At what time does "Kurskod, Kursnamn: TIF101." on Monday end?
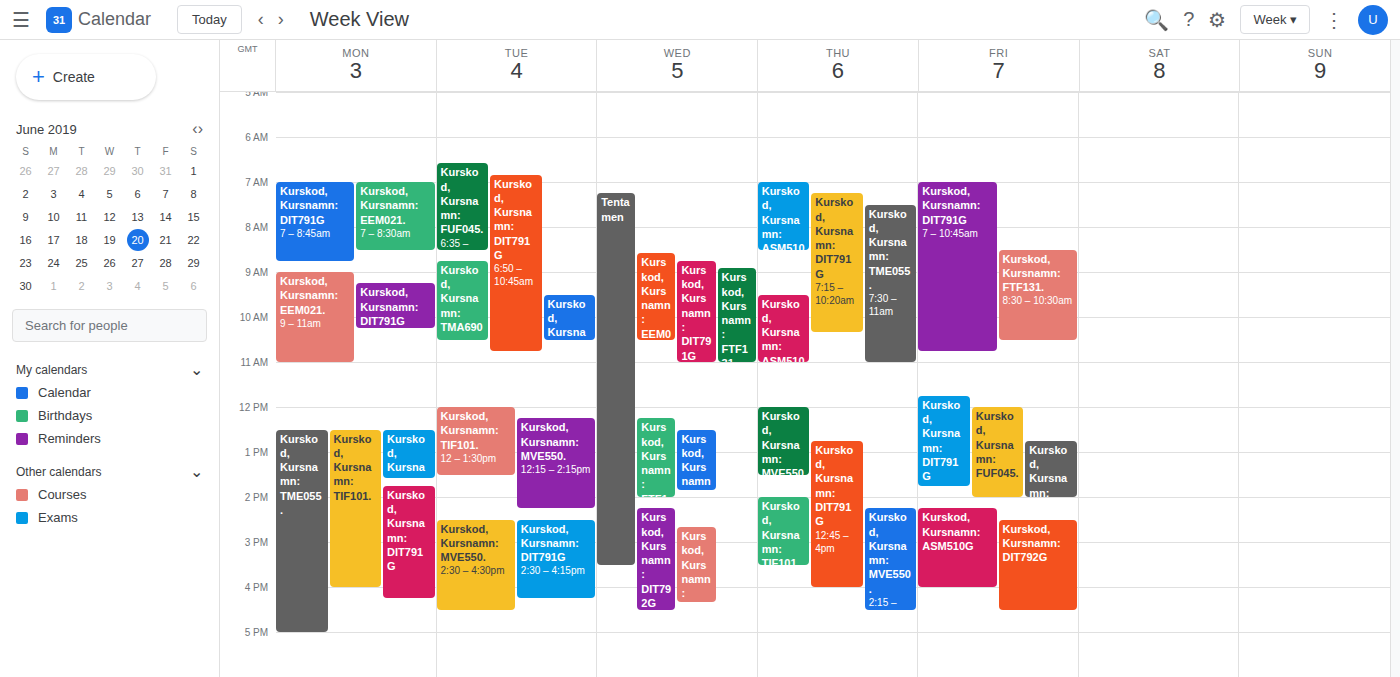
4:00 PM